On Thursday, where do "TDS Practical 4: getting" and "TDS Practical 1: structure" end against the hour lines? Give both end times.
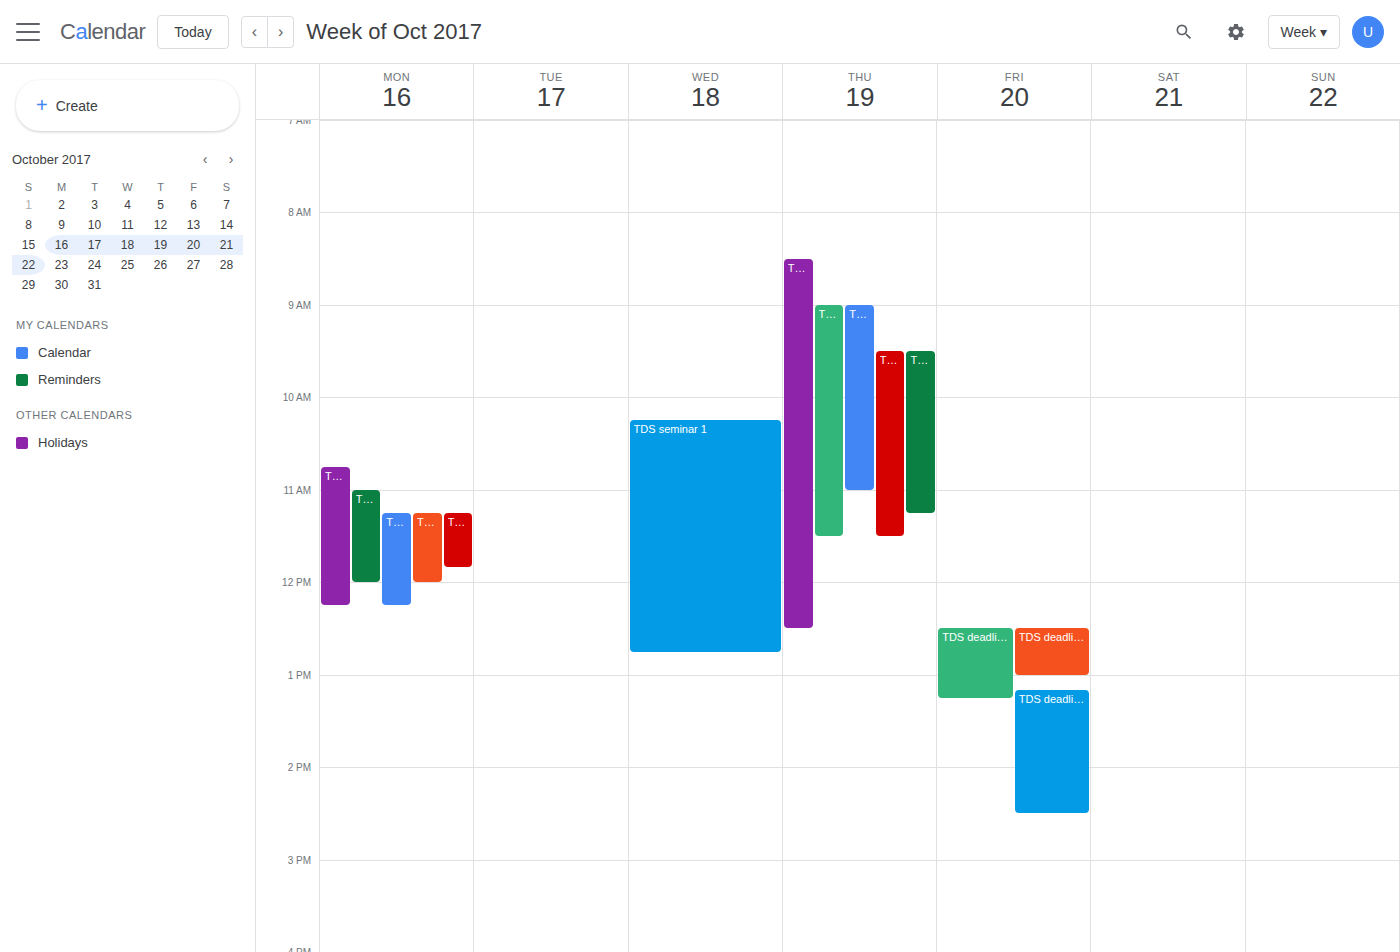
"TDS Practical 4: getting": 12:30 PM, halfway between the 12 PM and 1 PM lines. "TDS Practical 1: structure": 11:30 AM, halfway between the 11 AM and 12 PM lines.